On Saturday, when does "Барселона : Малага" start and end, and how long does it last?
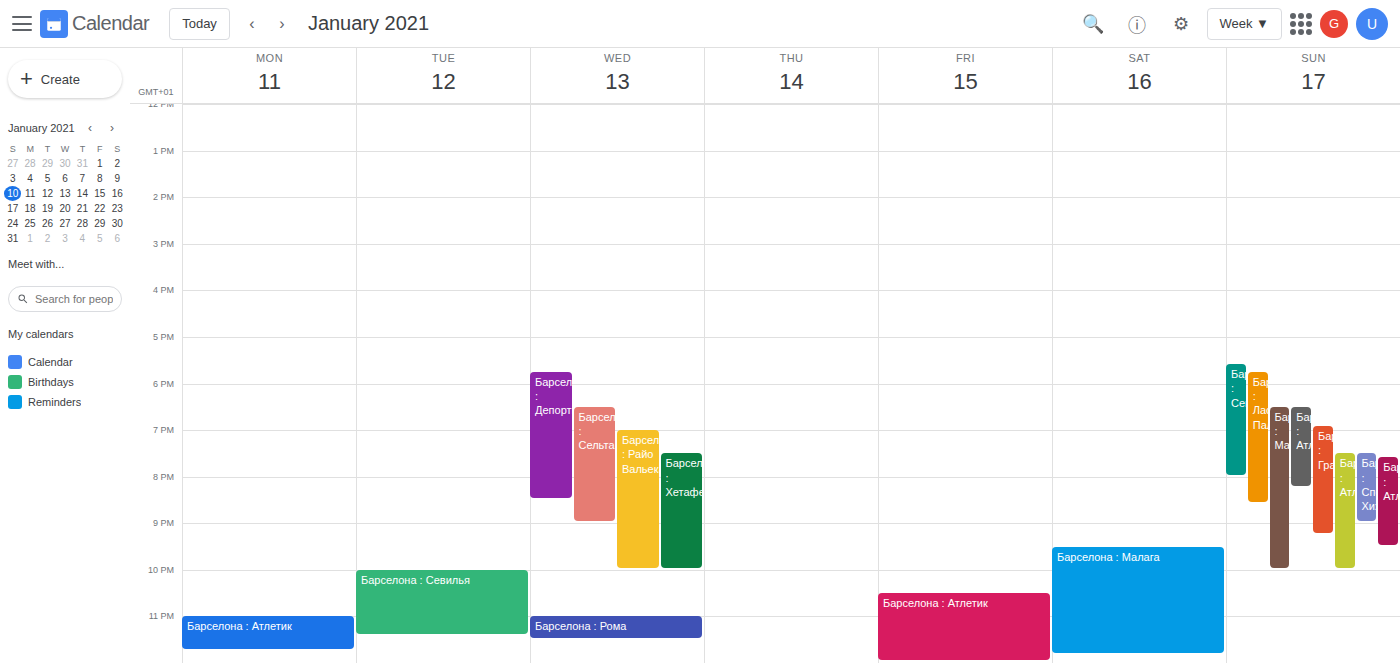
9:30 PM to 11:50 PM, 2 hours 20 minutes